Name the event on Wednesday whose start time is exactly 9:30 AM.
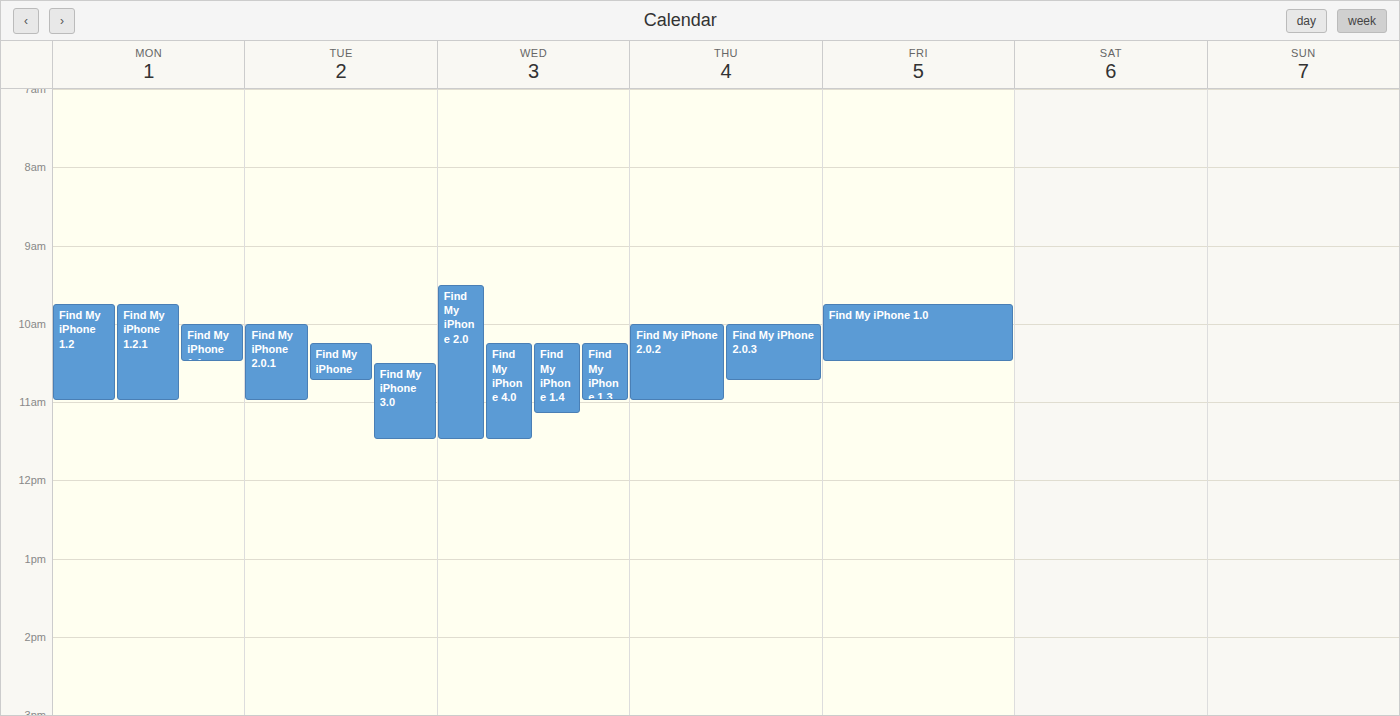
"Find My iPhone 2.0"